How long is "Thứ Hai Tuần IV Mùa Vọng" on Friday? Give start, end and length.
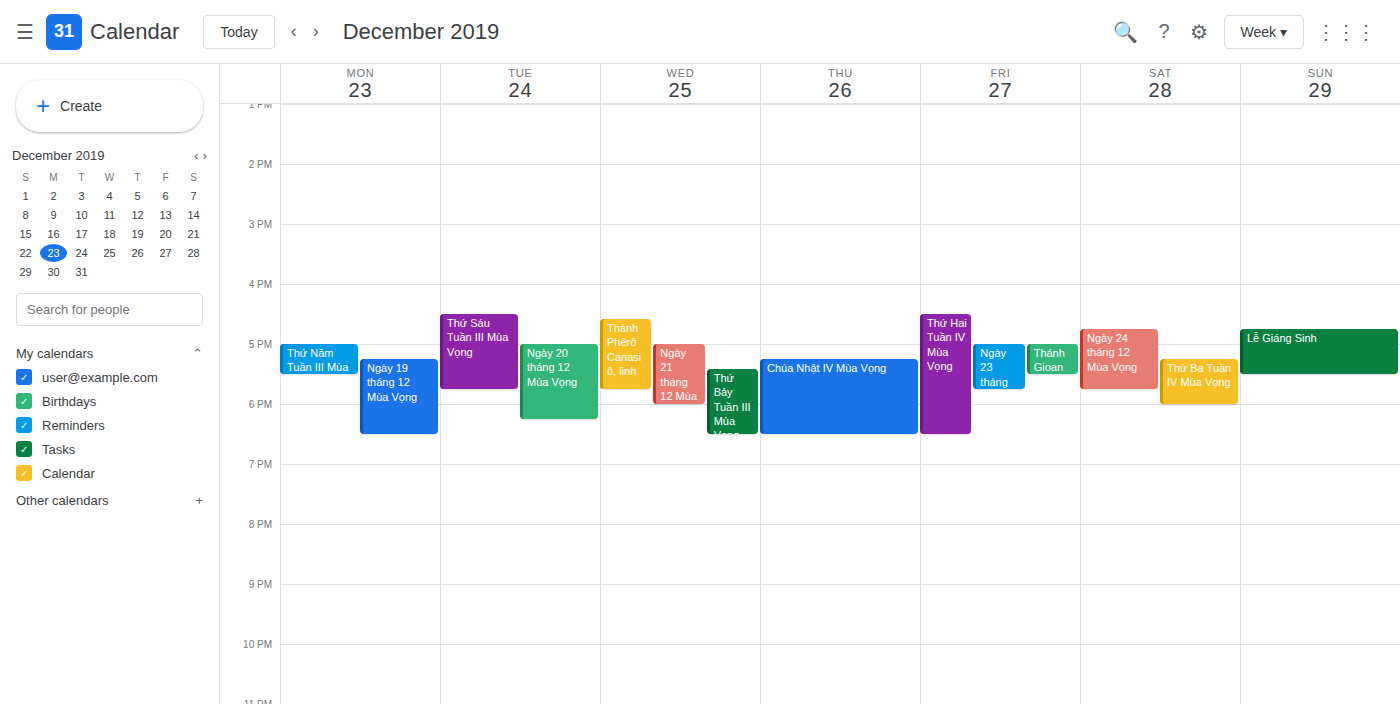
4:30 PM to 6:30 PM, 2 hours